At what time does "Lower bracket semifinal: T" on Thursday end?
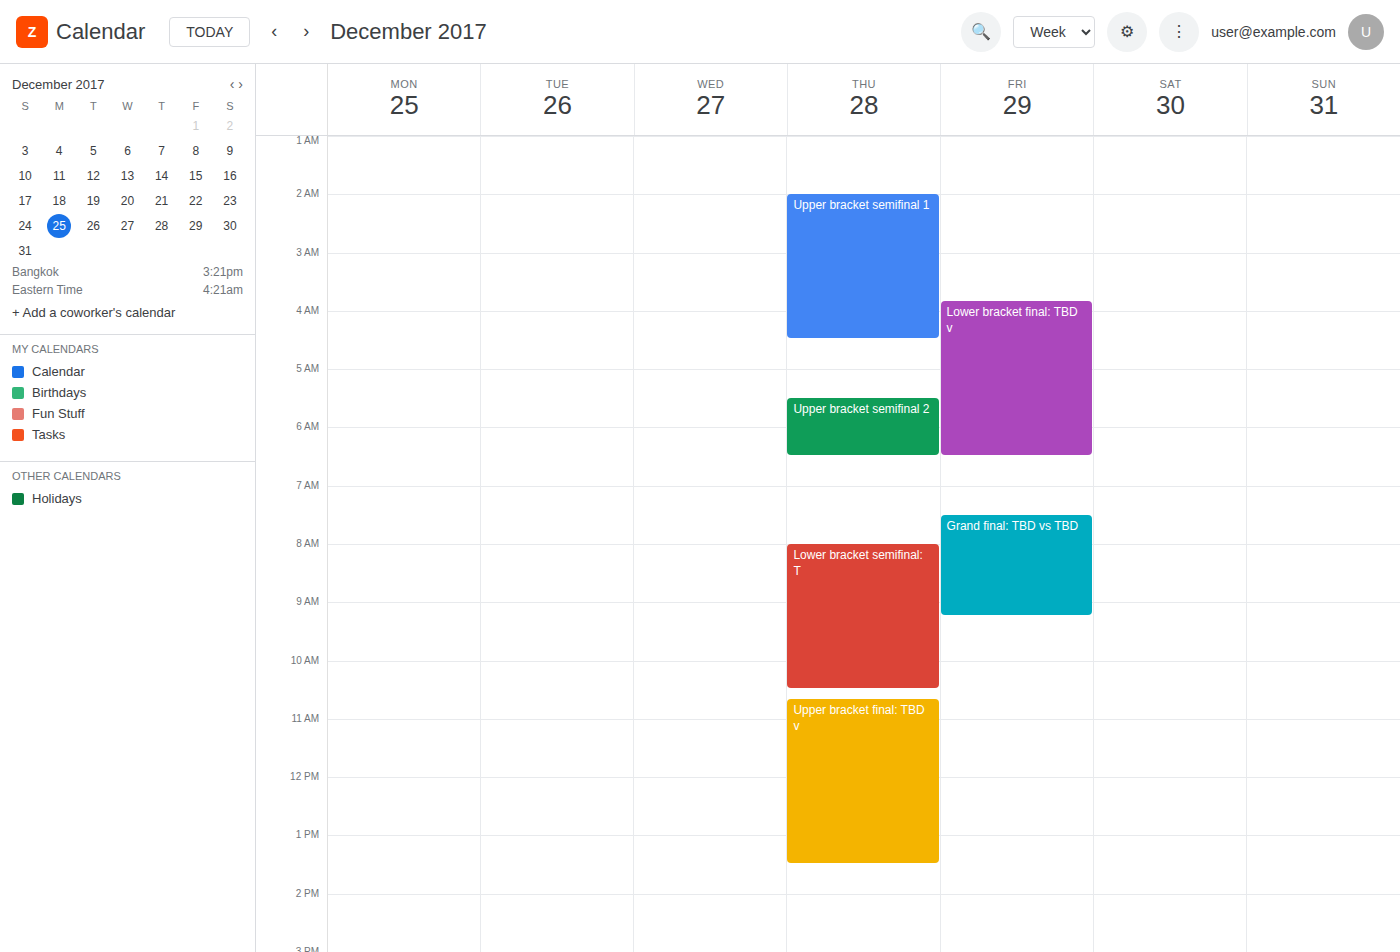
10:30 AM